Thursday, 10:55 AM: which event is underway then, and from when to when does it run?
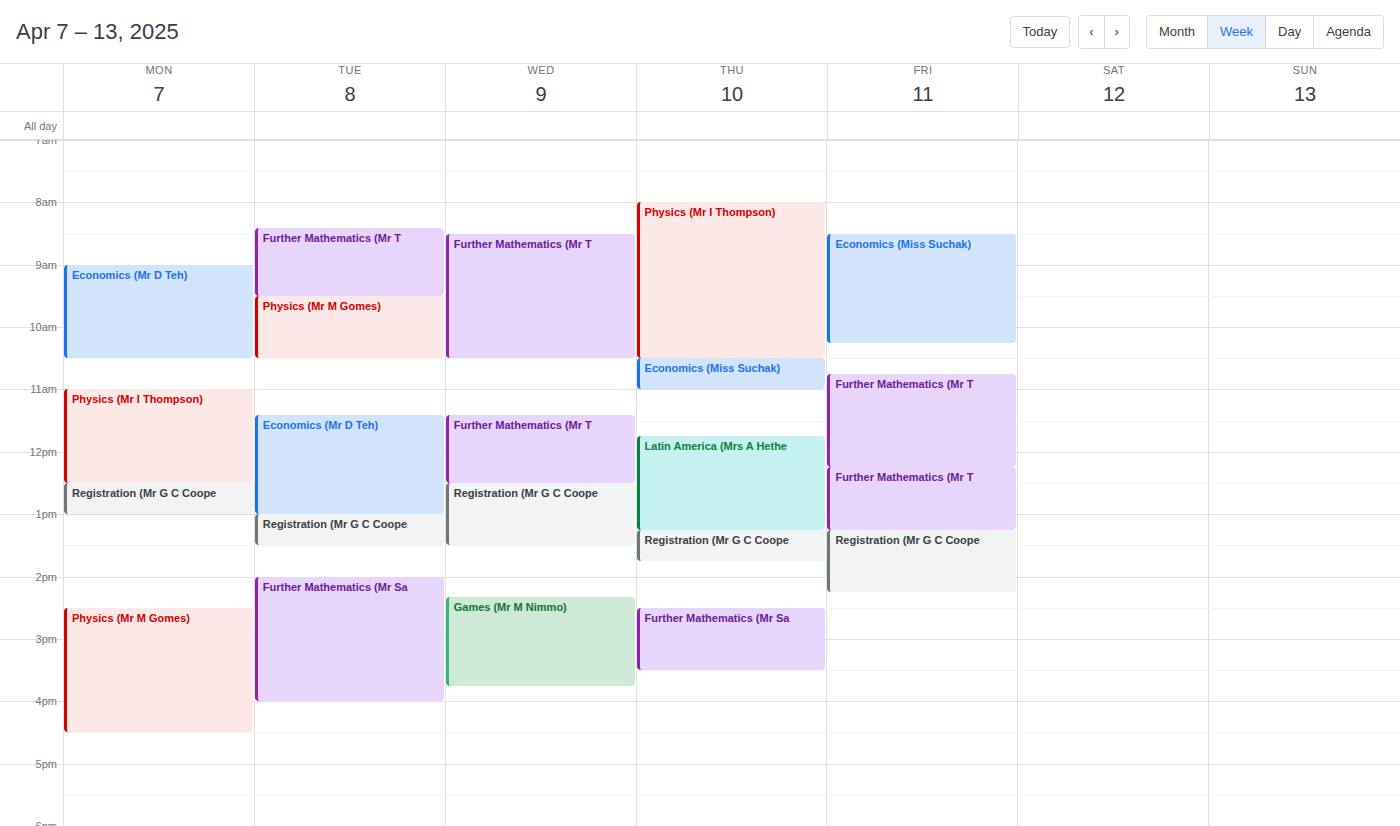
"Economics (Miss Suchak)", 10:30 AM to 11:00 AM